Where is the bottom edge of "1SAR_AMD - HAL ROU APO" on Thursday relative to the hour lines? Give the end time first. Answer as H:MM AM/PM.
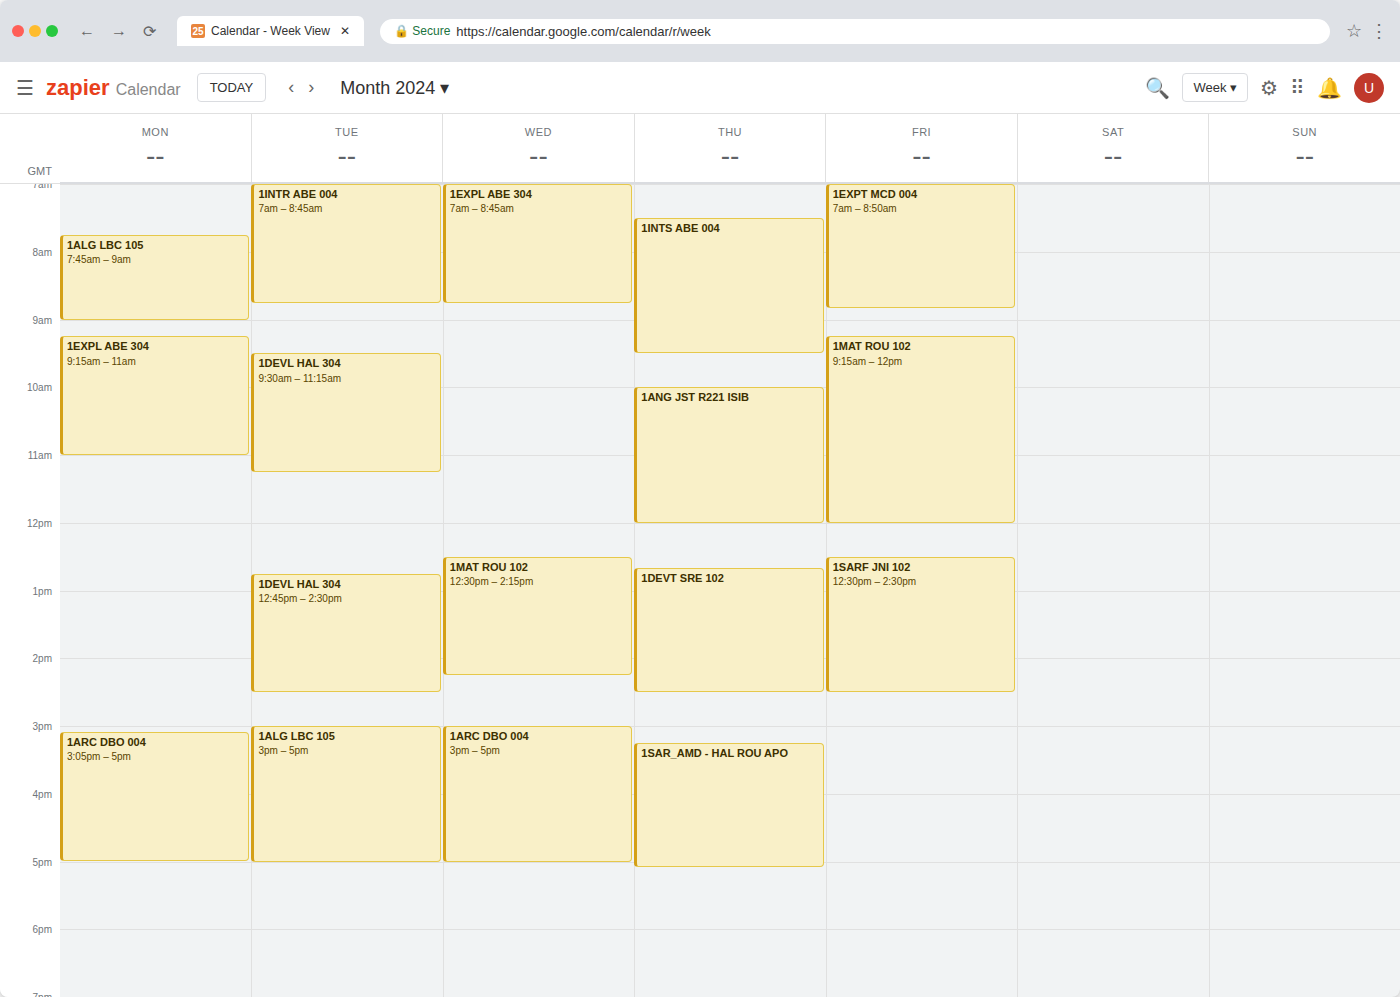
5:05 PM -- neither: 5 minutes below the 5 PM line and 55 minutes above the 6 PM line.